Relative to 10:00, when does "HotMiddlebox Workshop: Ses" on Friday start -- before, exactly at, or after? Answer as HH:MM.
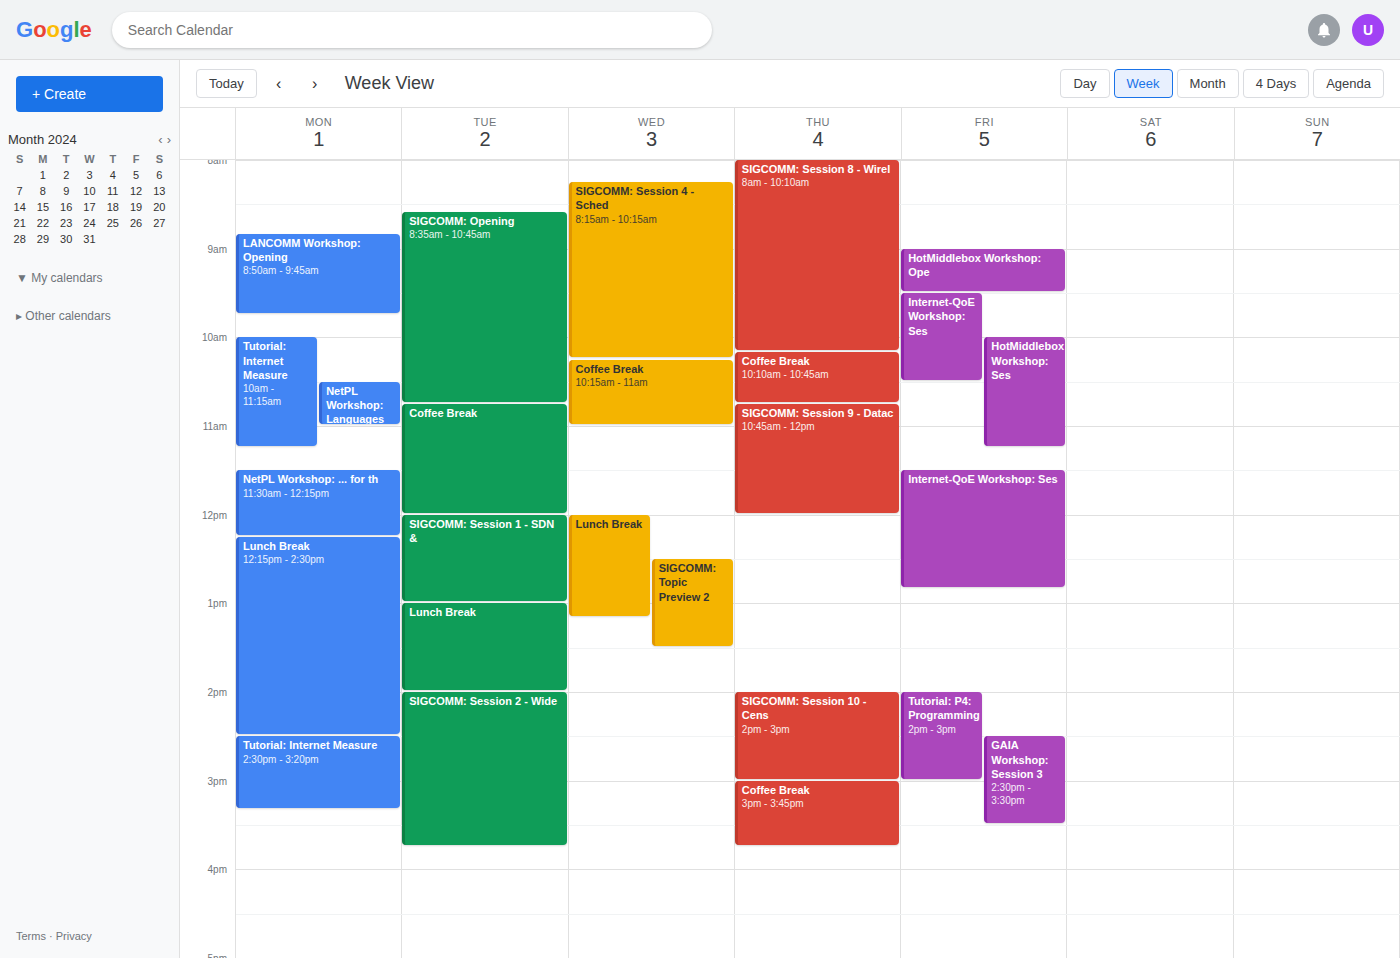
10:00 -- exactly at 10:00, on the 10:00 line.